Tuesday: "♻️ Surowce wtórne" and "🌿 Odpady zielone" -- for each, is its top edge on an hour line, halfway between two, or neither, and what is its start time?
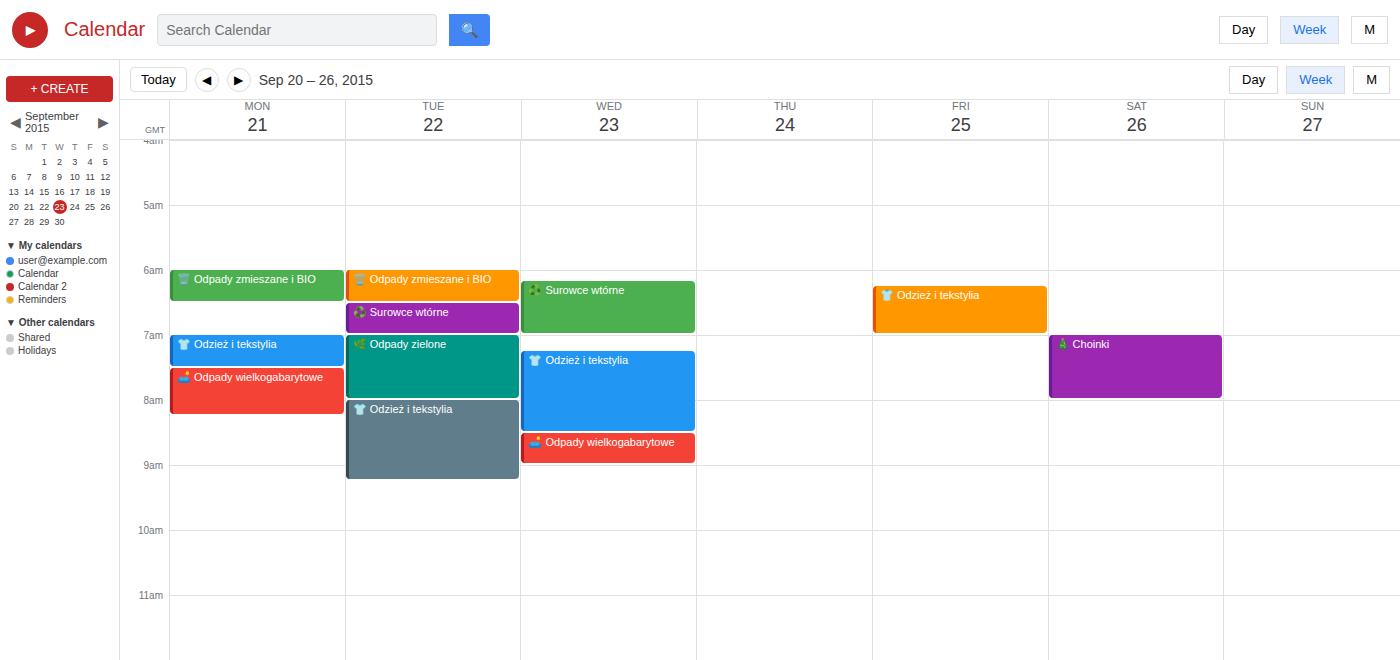
"♻️ Surowce wtórne": 6:30 AM, halfway between the 6 AM and 7 AM lines. "🌿 Odpady zielone": 7:00 AM, exactly on the 7 AM line.